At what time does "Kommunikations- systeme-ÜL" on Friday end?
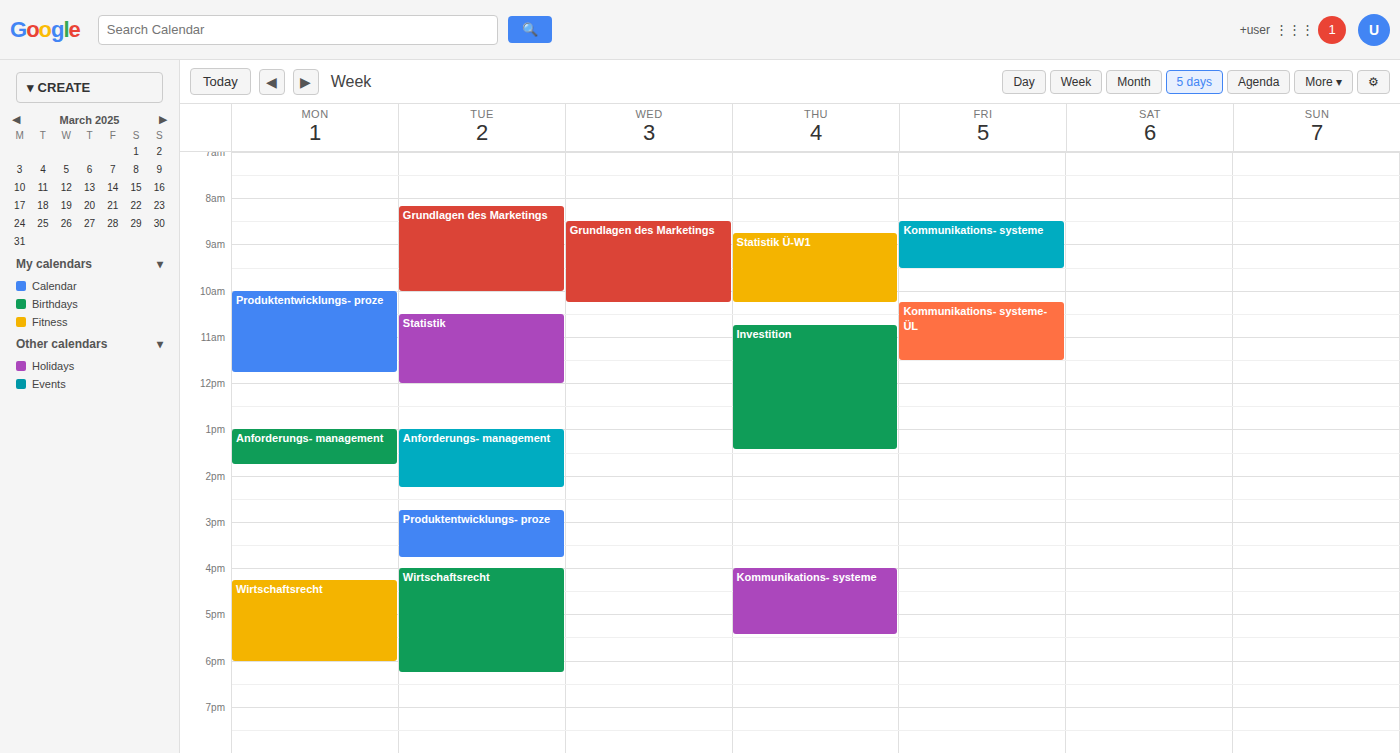
11:30 AM